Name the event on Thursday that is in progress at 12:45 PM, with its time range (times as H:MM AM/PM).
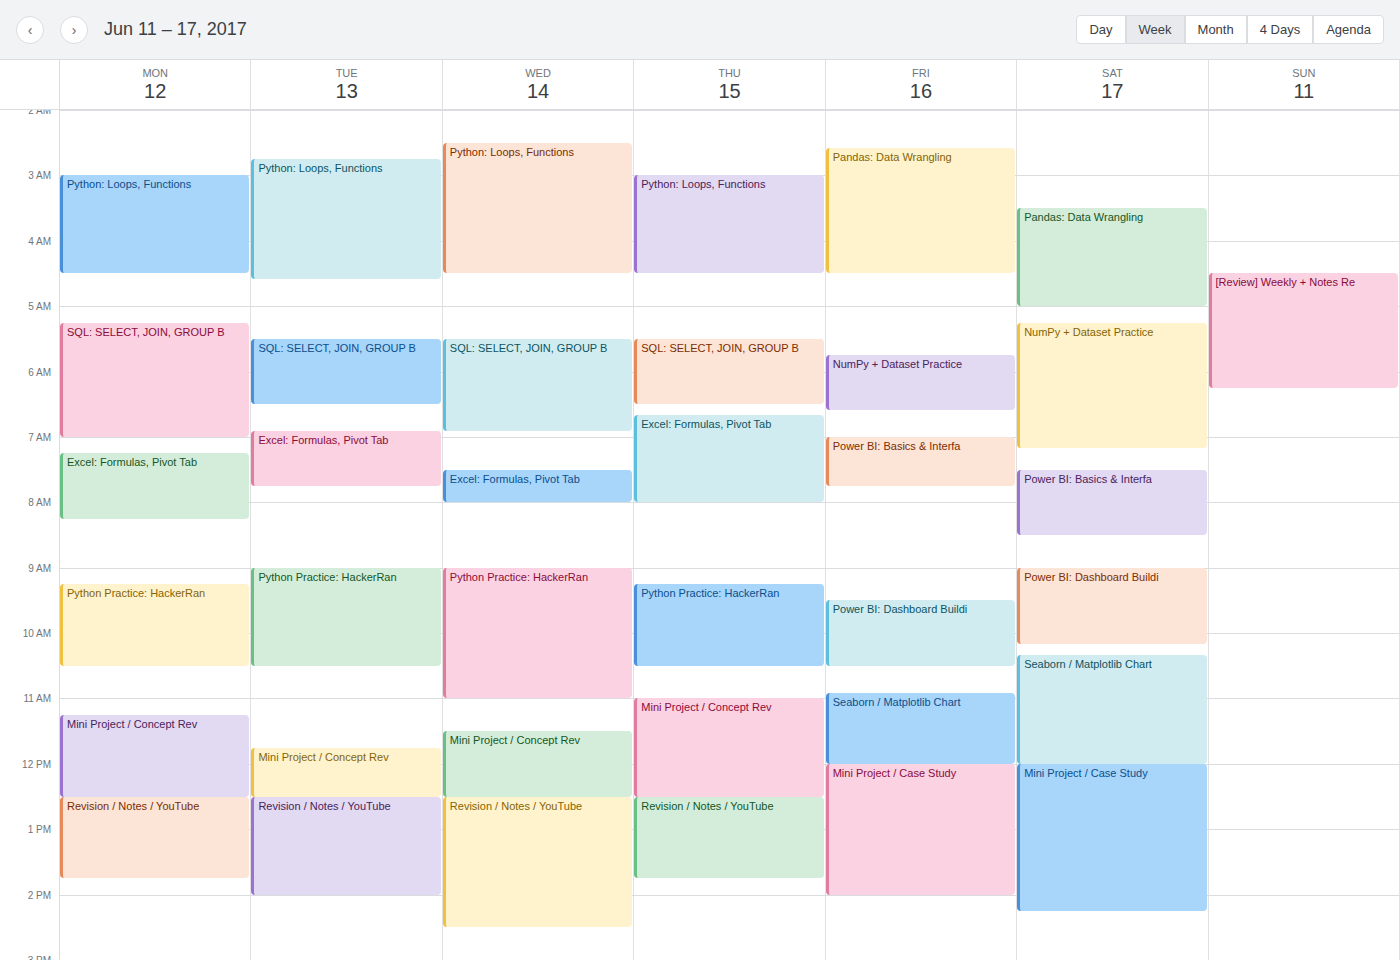
"Revision / Notes / YouTube", 12:30 PM to 1:45 PM